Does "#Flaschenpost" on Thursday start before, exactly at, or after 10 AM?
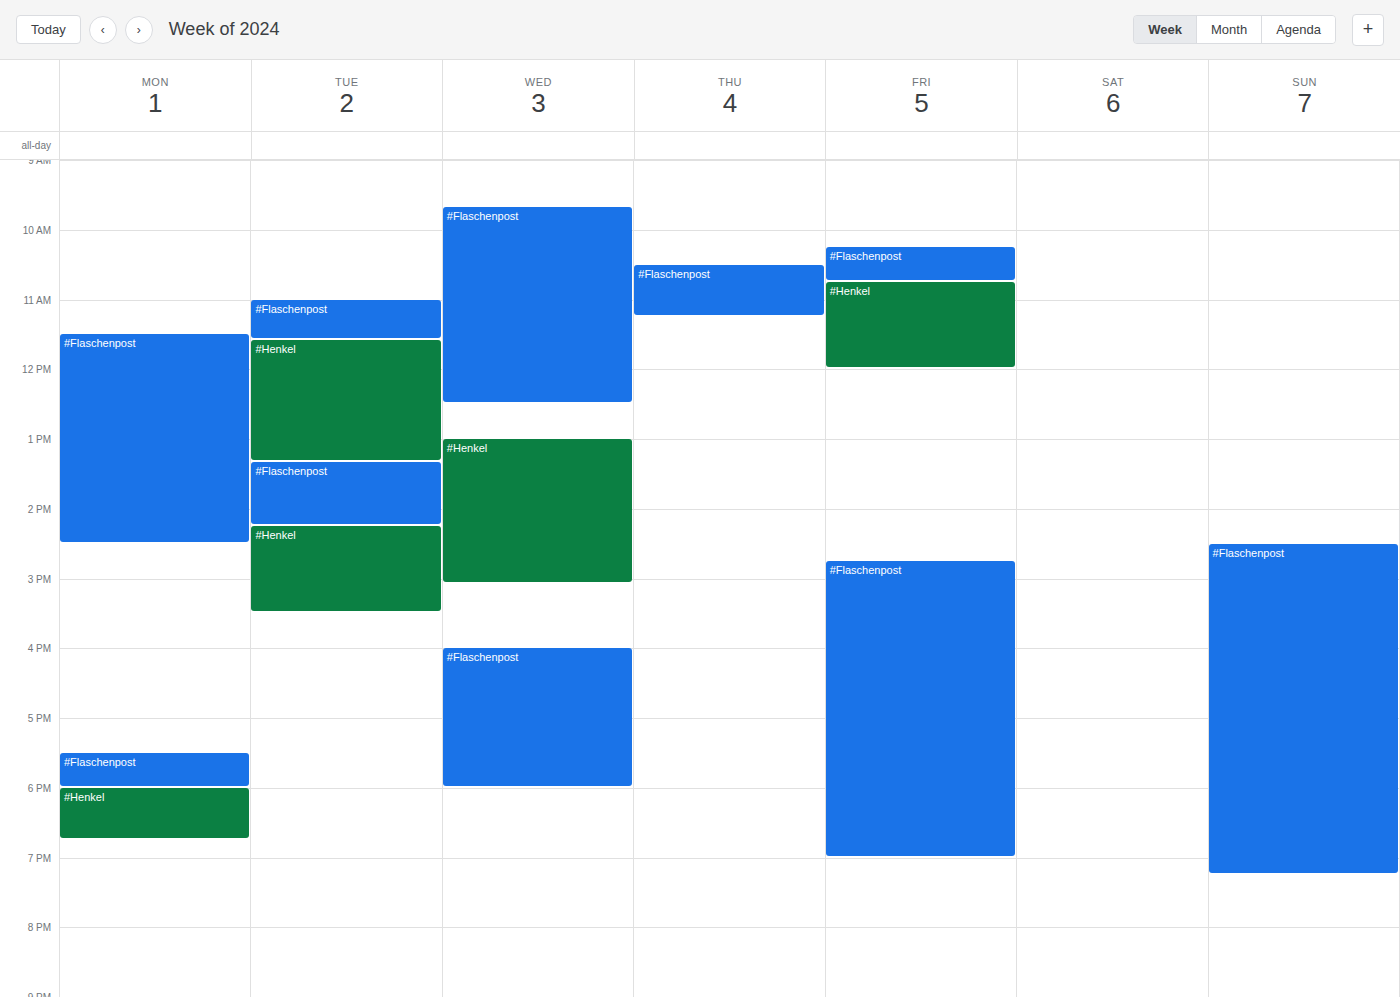
10:30 AM -- after 10 AM, 30 minutes below the 10 AM line.